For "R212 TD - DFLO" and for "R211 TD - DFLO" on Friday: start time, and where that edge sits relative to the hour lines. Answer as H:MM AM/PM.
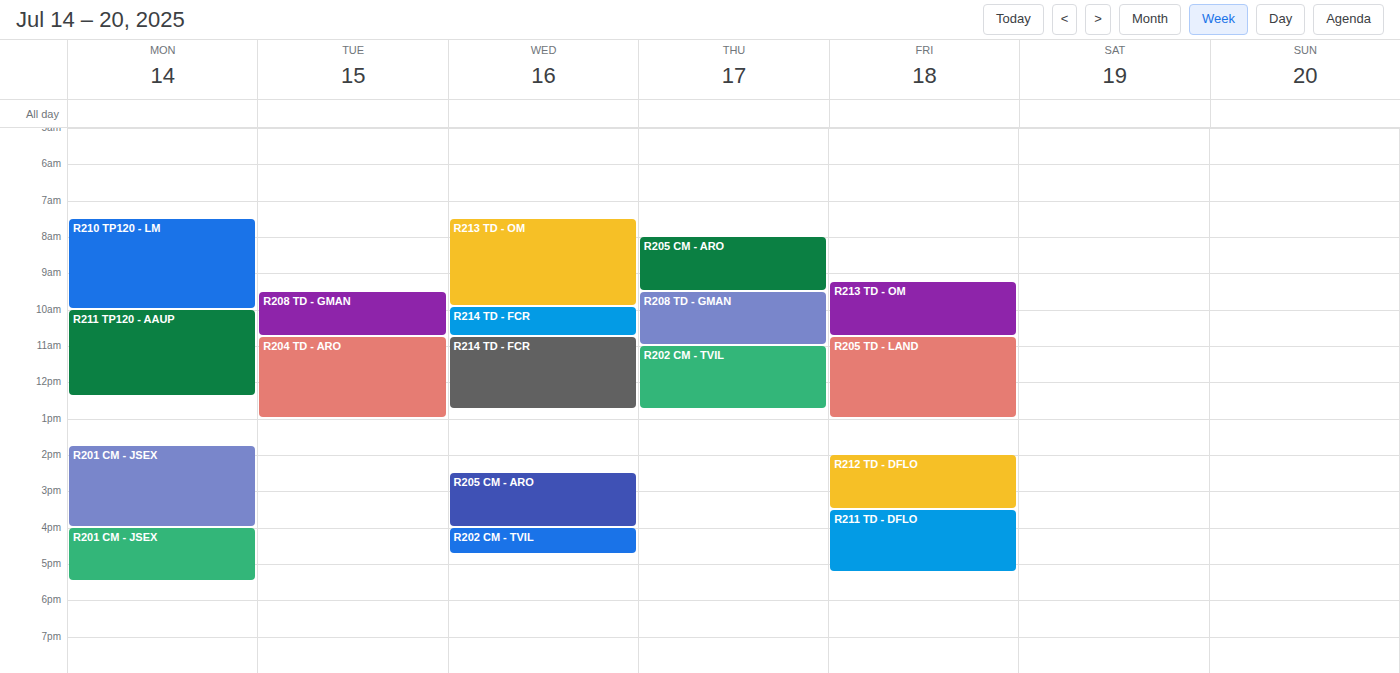
"R212 TD - DFLO": 2:00 PM, exactly on the 2 PM line. "R211 TD - DFLO": 3:30 PM, halfway between the 3 PM and 4 PM lines.